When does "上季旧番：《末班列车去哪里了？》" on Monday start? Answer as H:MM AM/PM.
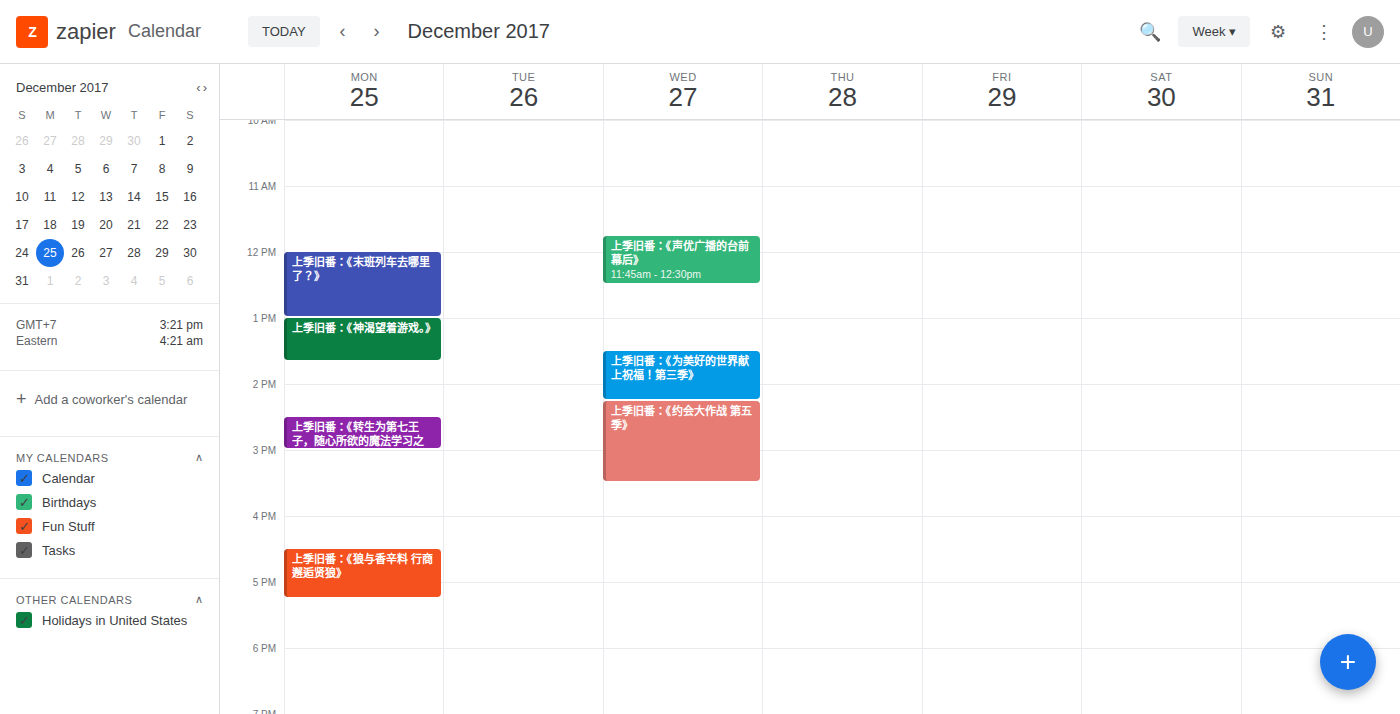
12:00 PM